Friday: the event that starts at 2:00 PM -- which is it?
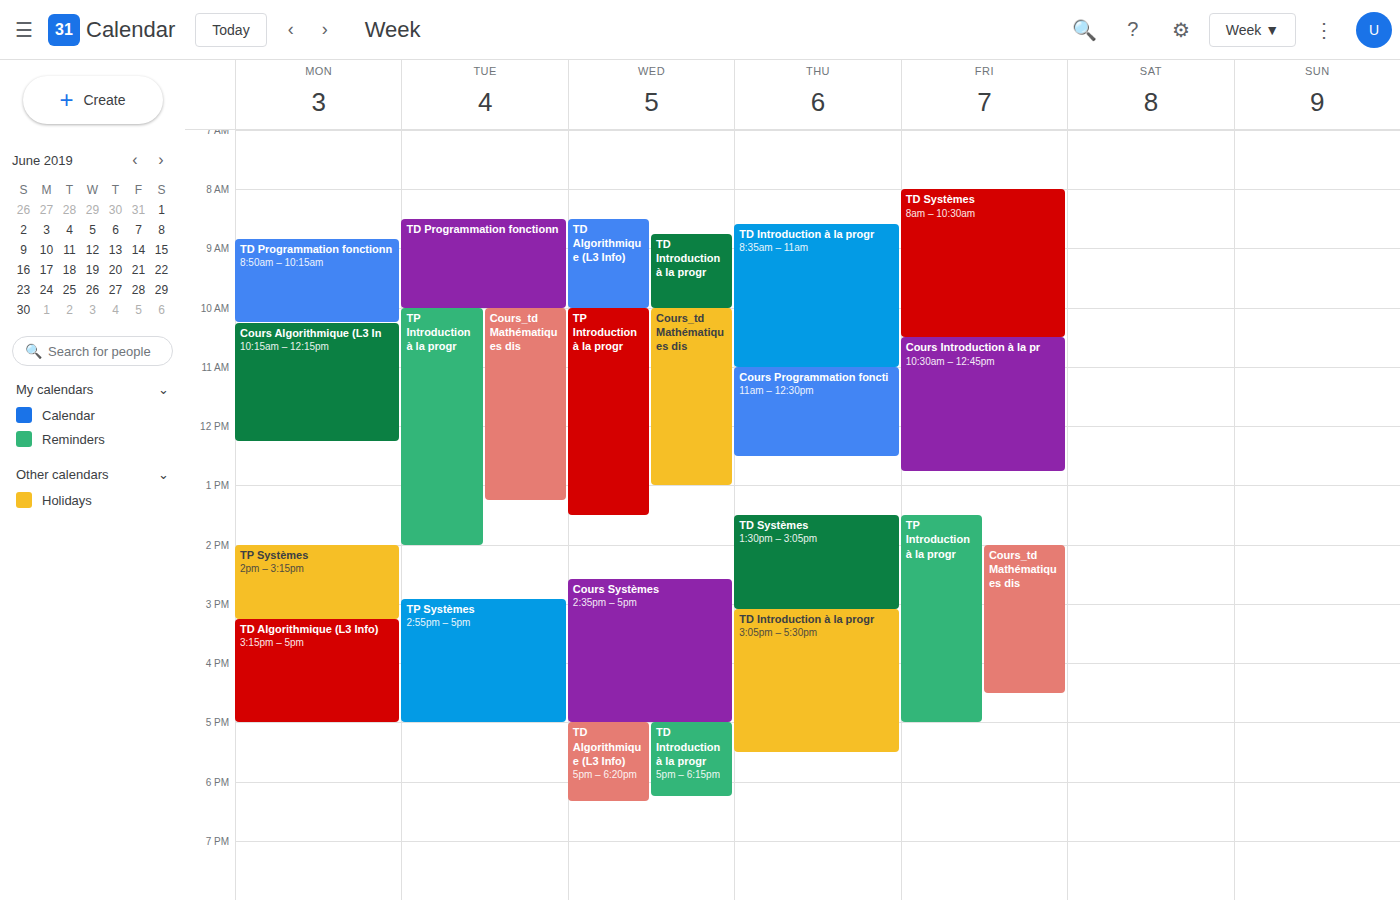
"Cours_td Mathématiques dis"